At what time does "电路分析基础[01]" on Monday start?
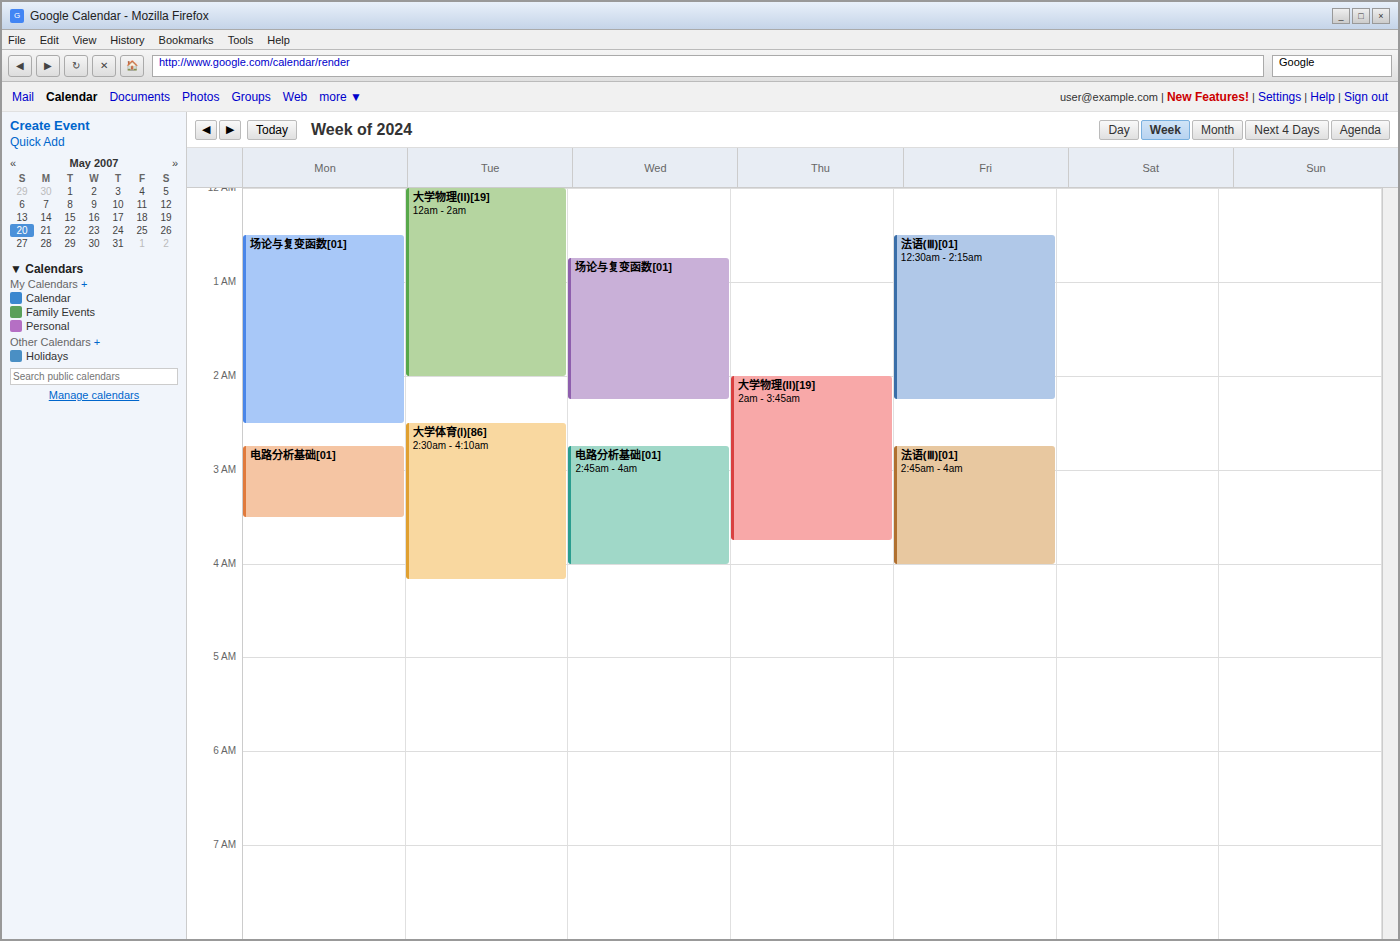
2:45 AM